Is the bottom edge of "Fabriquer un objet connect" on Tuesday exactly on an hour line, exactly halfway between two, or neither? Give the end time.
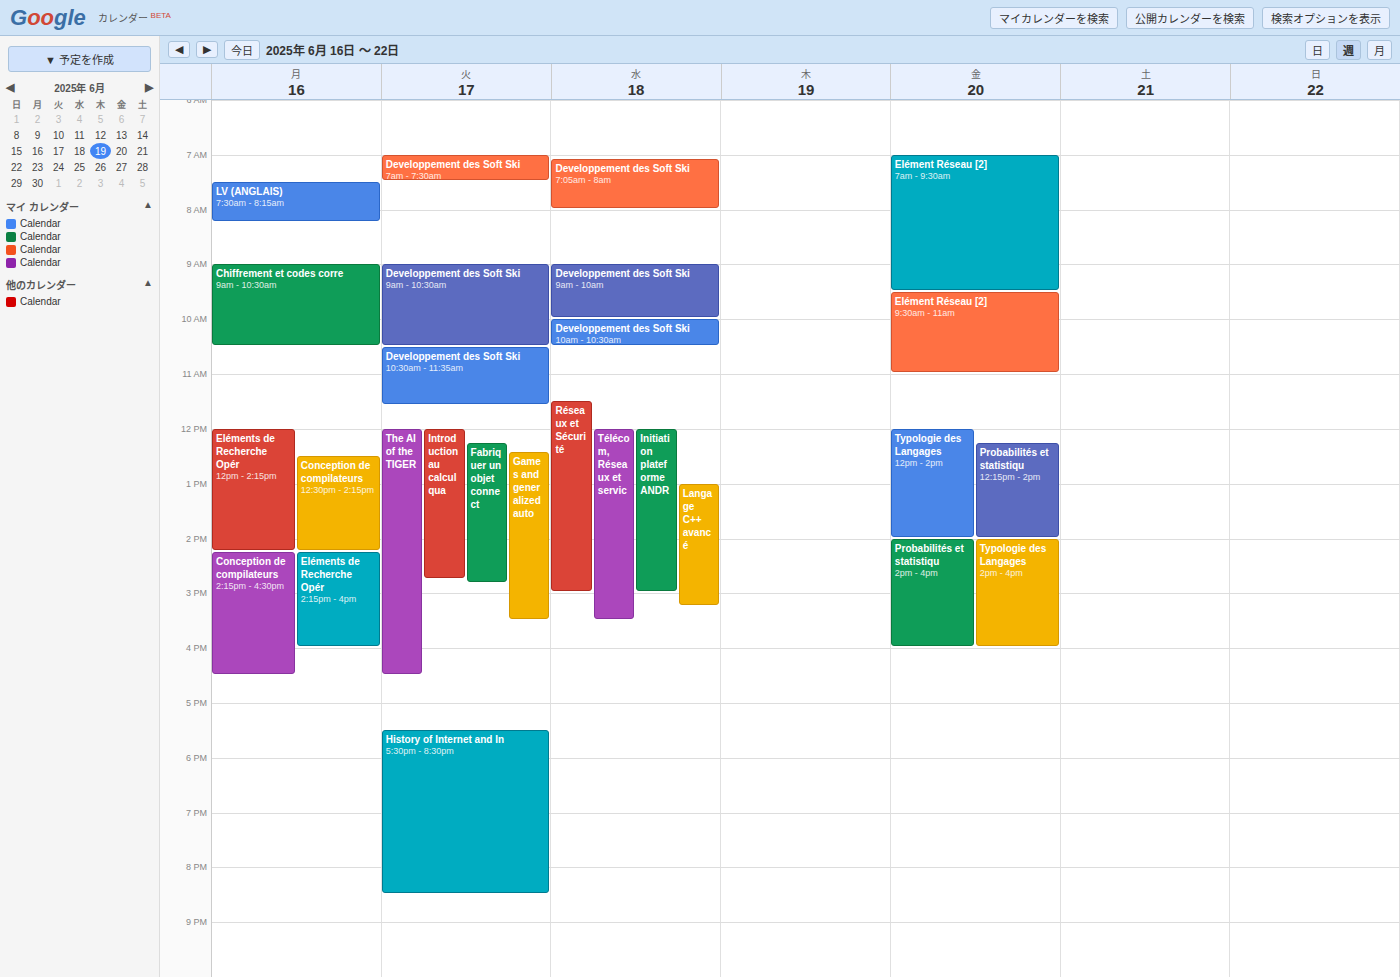
2:50 PM -- neither: 50 minutes below the 2 PM line and 10 minutes above the 3 PM line.